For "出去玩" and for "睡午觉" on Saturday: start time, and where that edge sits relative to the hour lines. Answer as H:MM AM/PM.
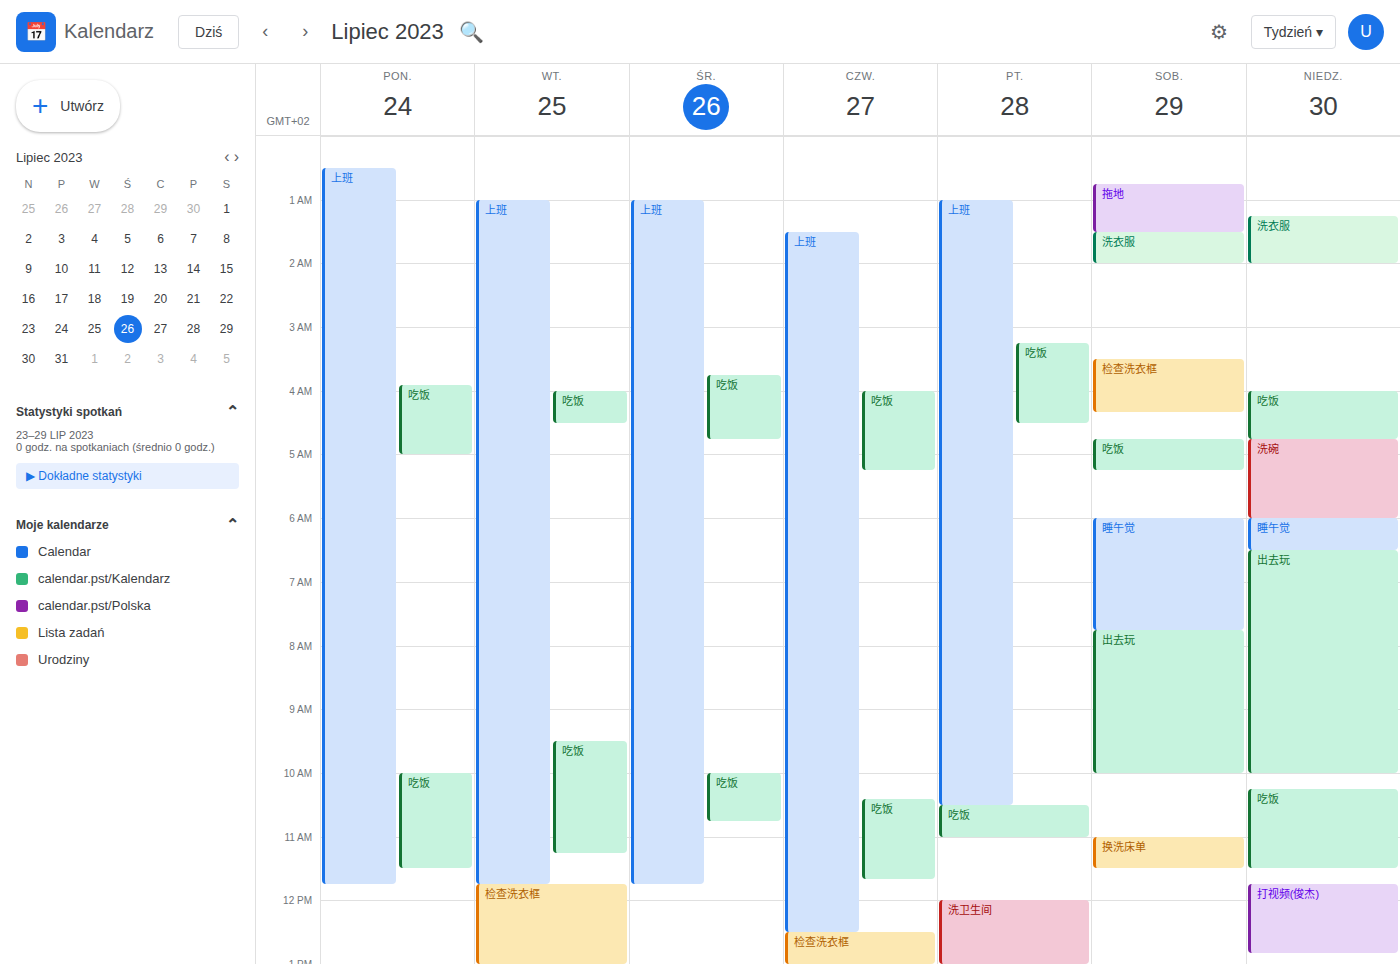
"出去玩": 7:45 AM, neither: three quarters of the way from the 7 AM line to the 8 AM line. "睡午觉": 6:00 AM, exactly on the 6 AM line.